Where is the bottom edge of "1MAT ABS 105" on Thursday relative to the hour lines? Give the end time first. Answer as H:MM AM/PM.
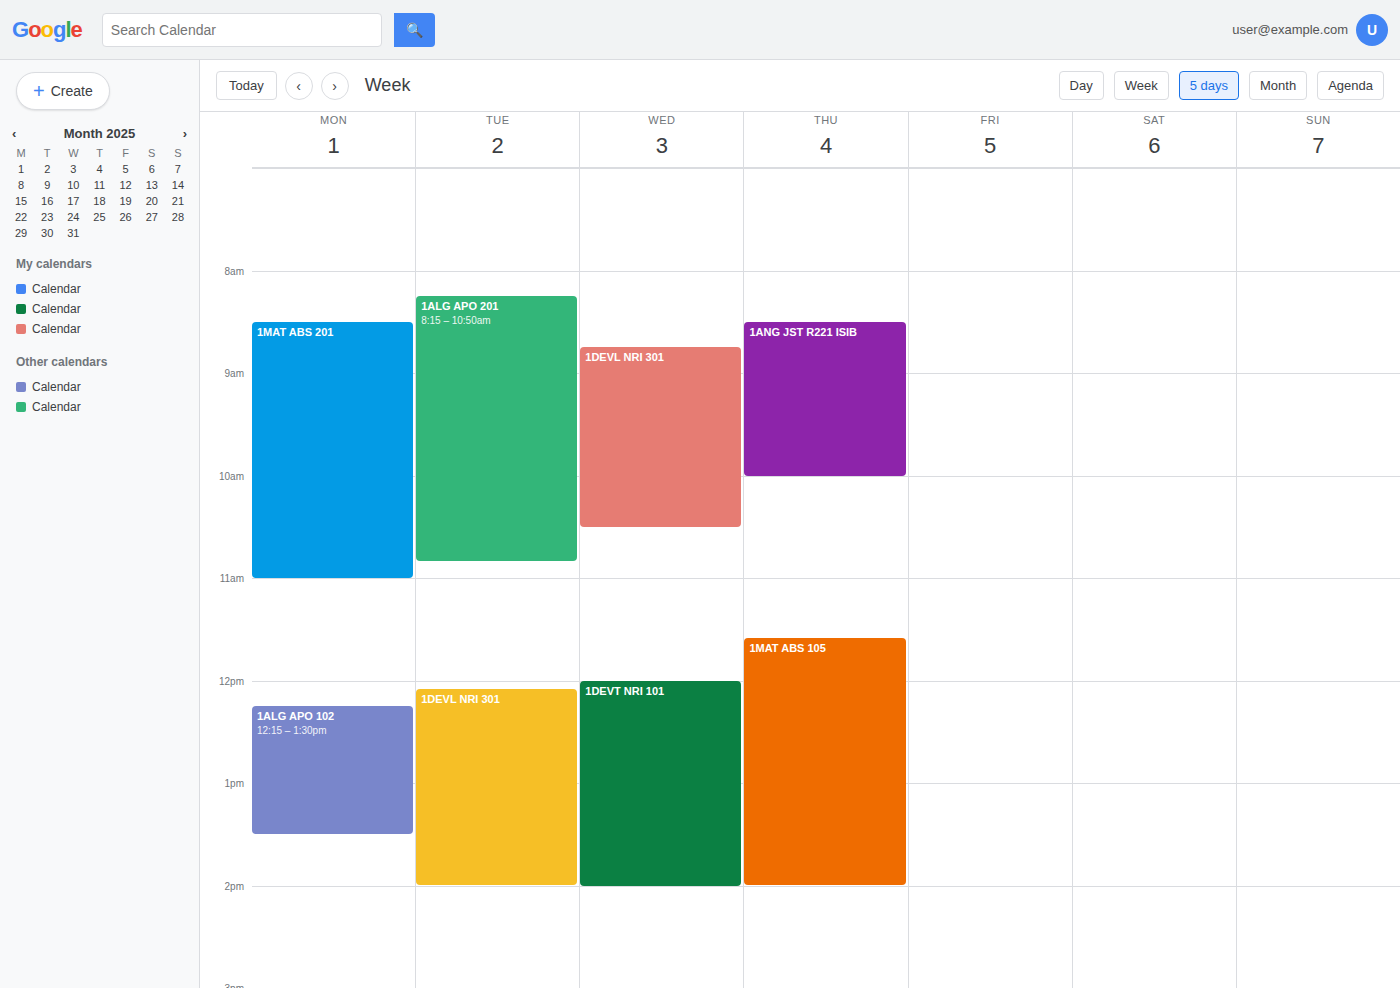
2:00 PM -- exactly on the 2 PM line.